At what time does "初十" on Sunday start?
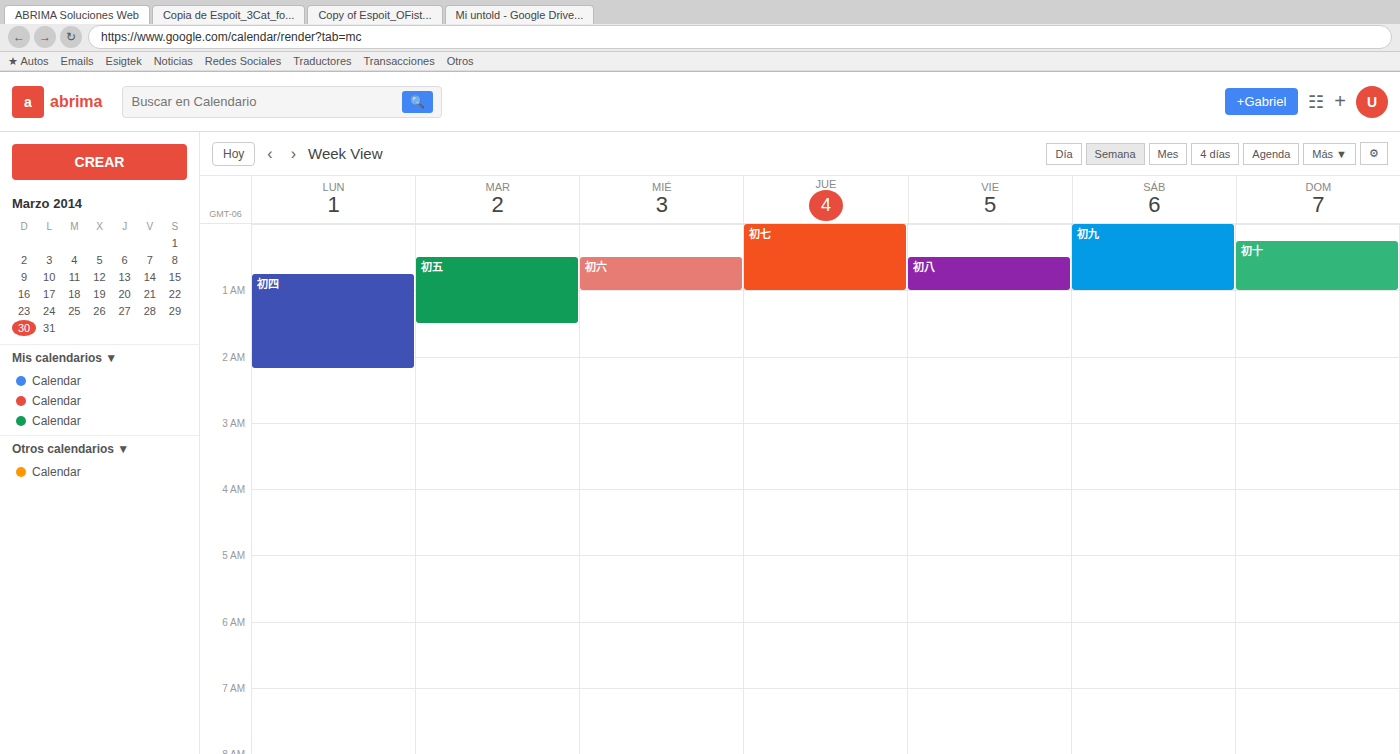
00:15